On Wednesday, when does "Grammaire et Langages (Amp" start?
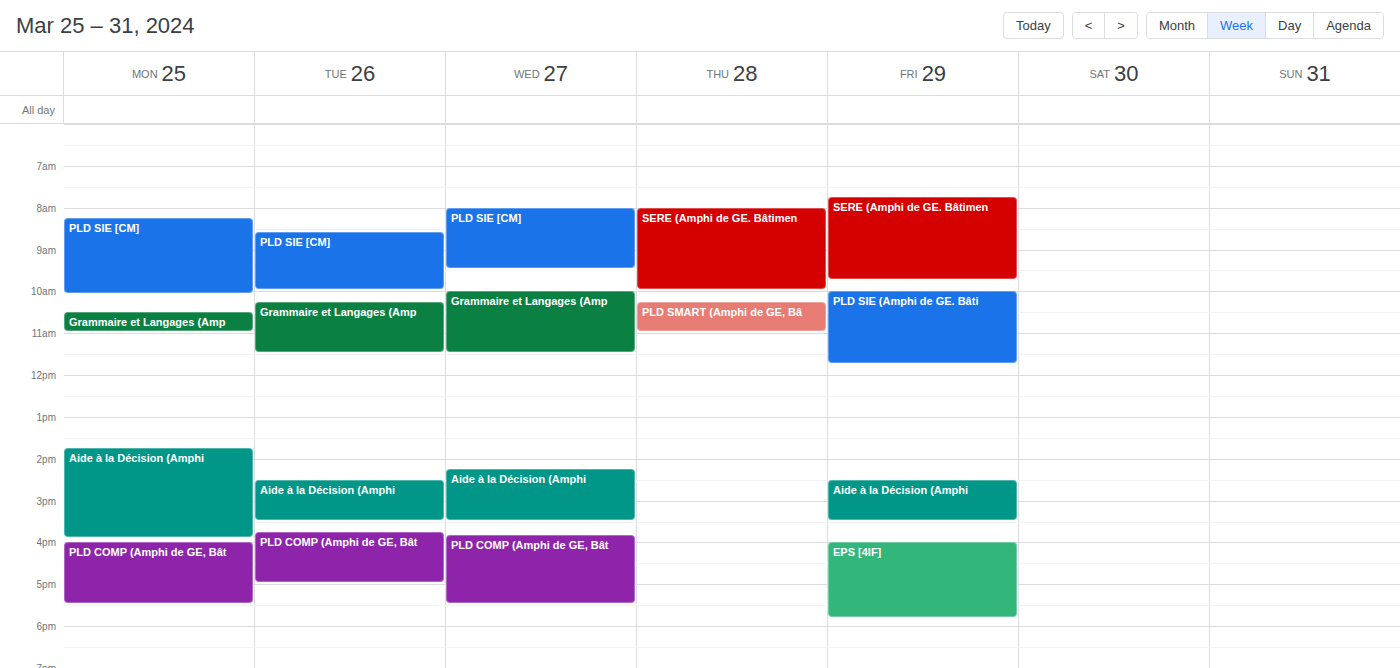
10:00 AM